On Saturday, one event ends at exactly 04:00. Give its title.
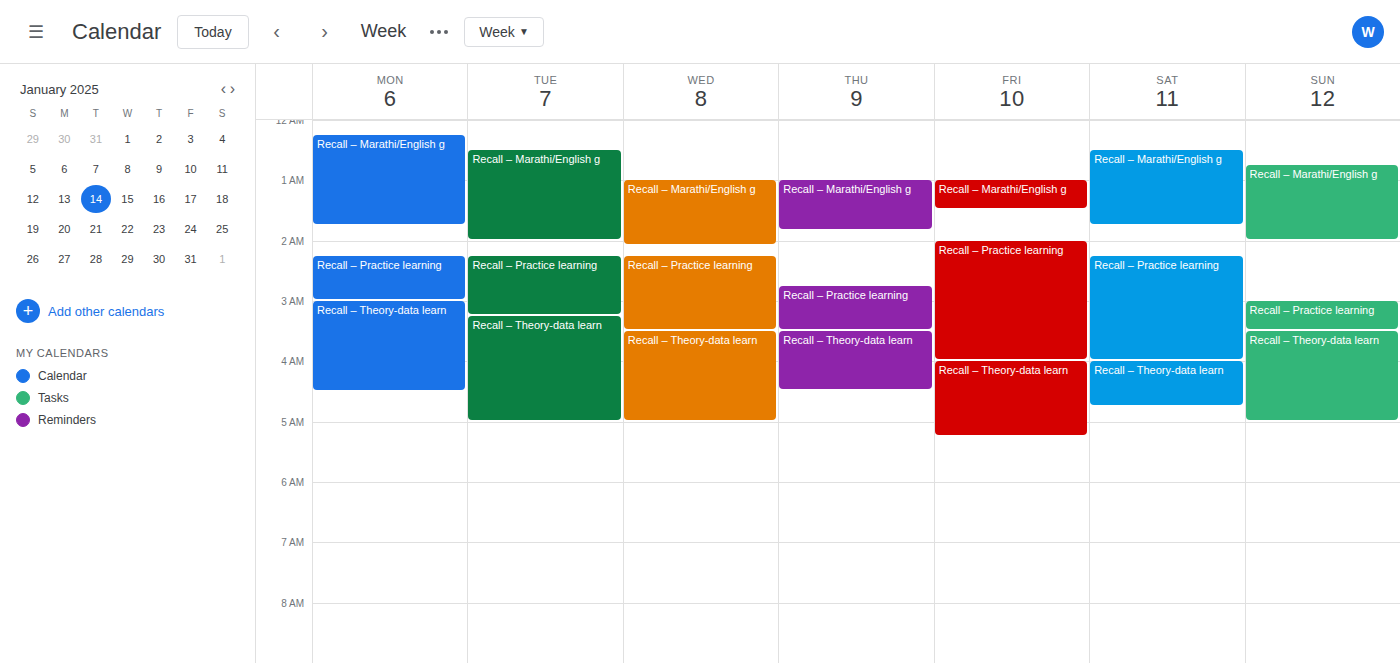
"Recall – Practice learning"